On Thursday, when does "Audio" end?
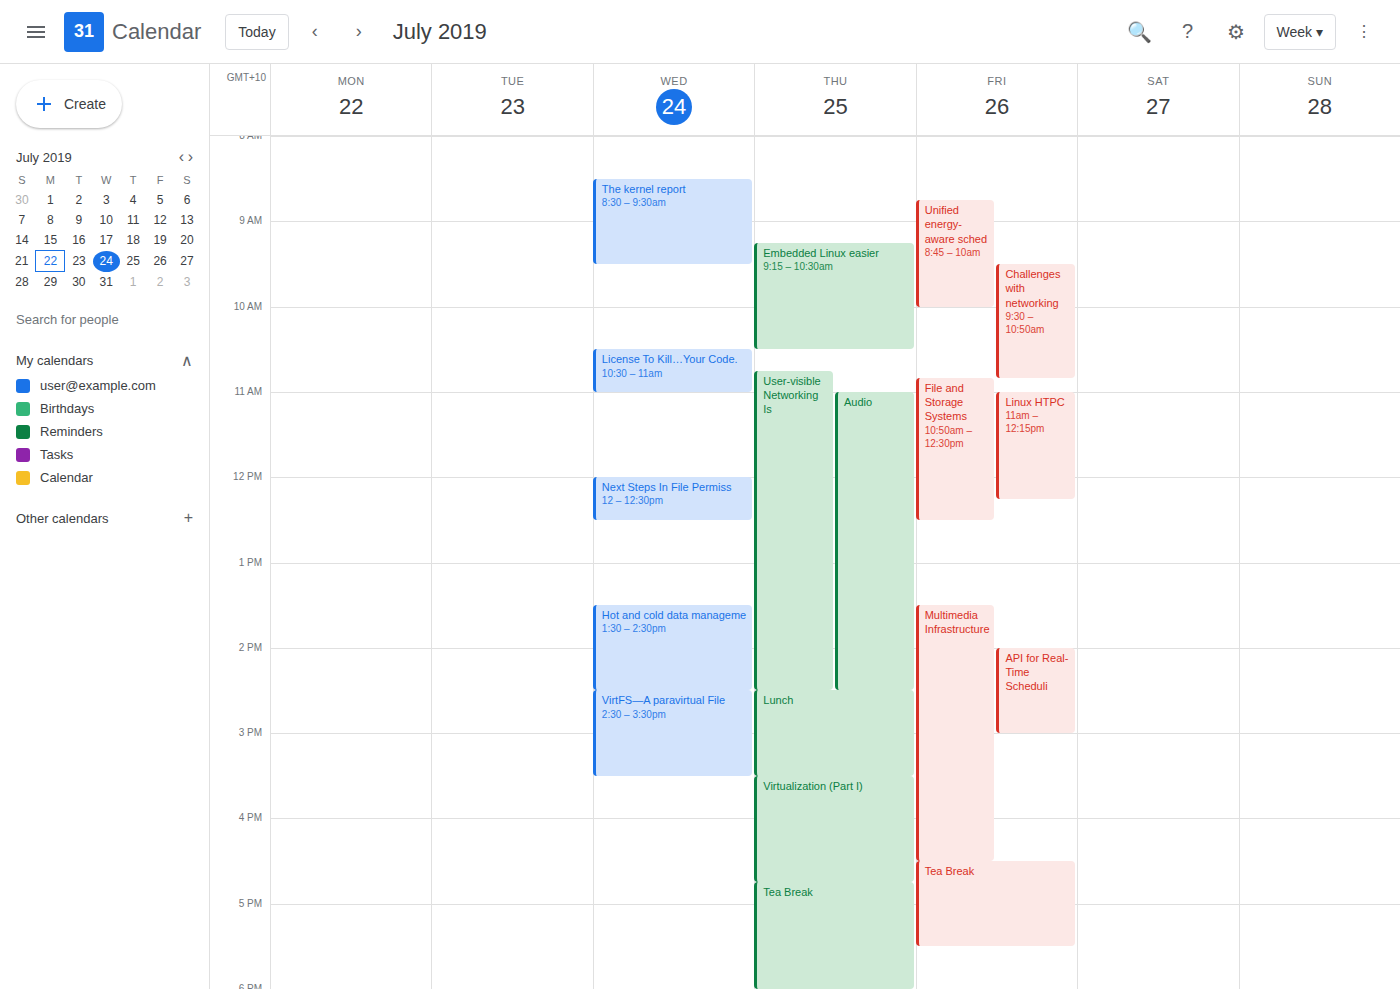
2:30 PM